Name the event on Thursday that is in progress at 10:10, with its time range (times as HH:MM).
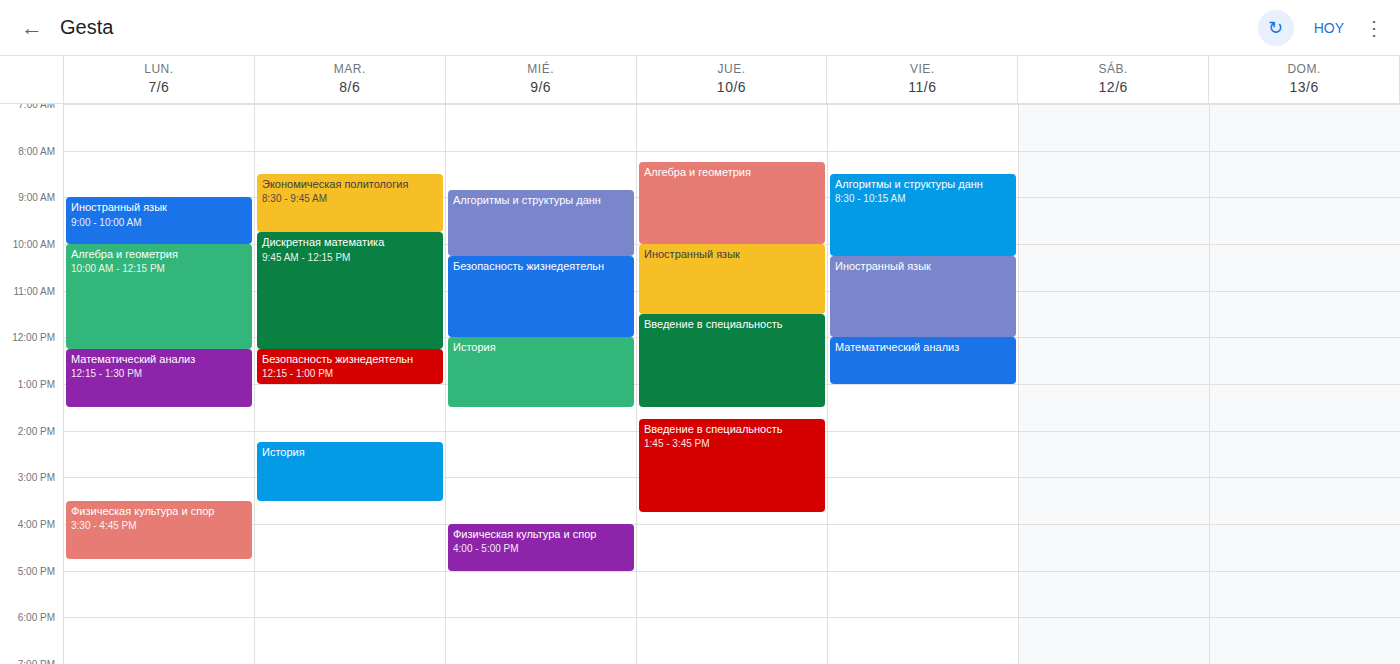
"Иностранный язык", 10:00 to 11:30